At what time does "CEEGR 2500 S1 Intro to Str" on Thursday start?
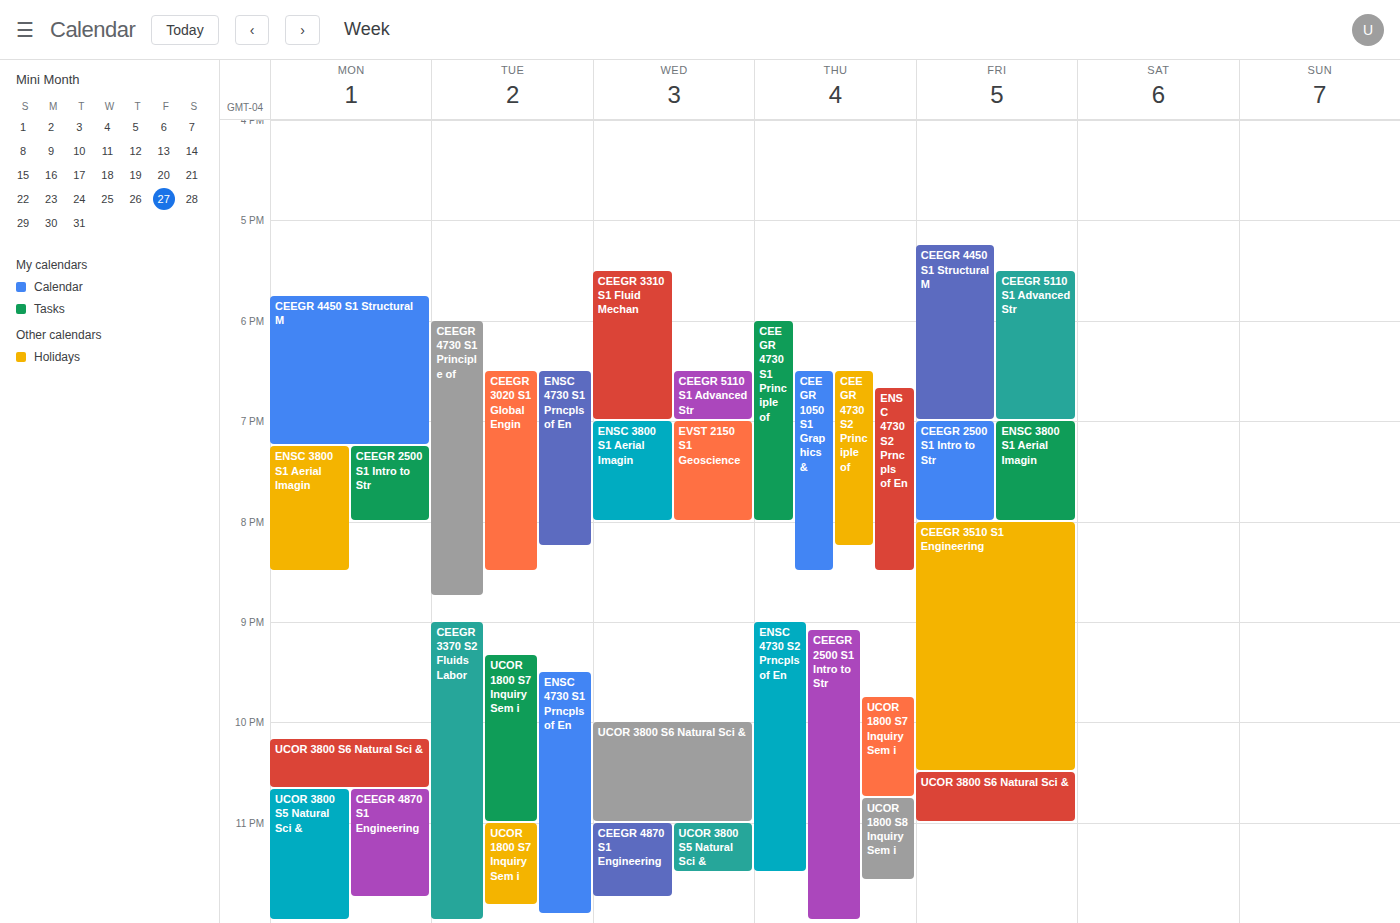
9:05 PM